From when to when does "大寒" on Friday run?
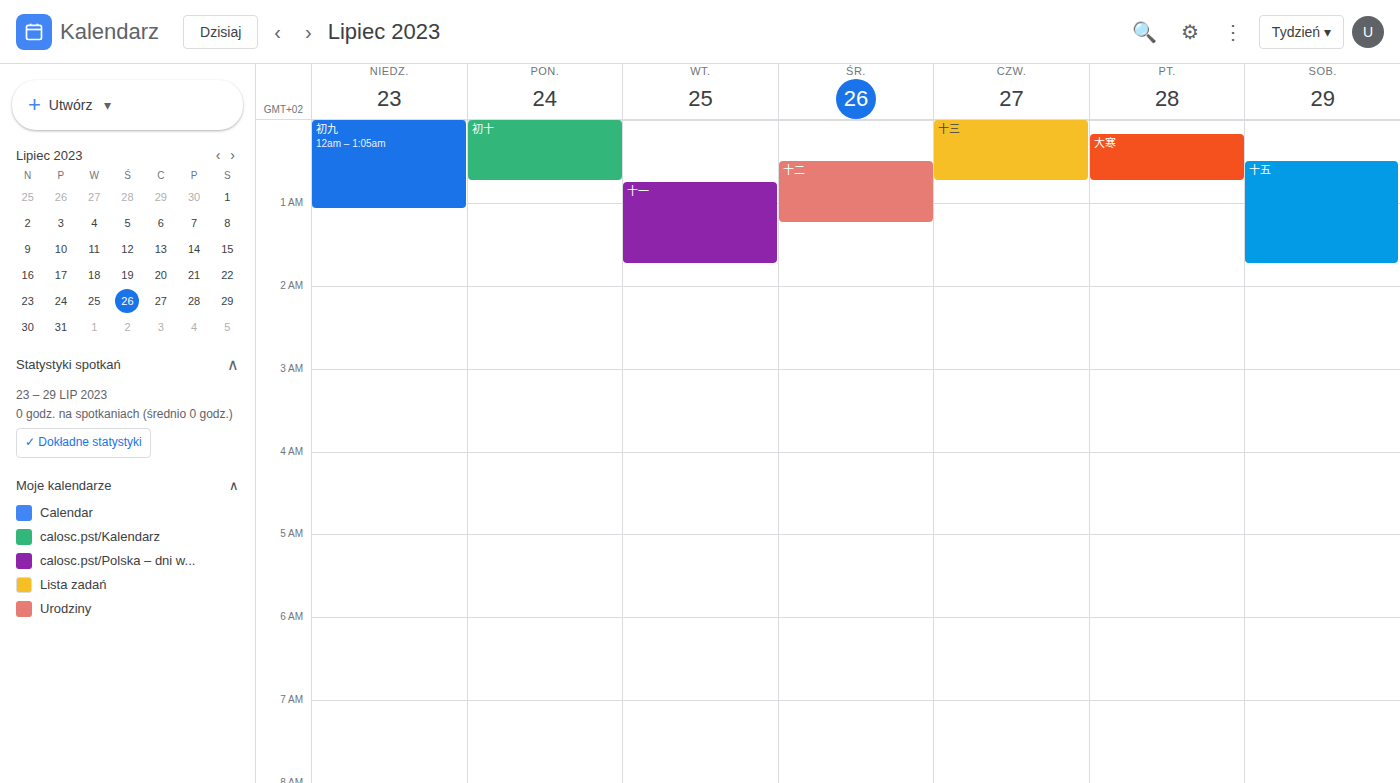
12:10 AM to 12:45 AM